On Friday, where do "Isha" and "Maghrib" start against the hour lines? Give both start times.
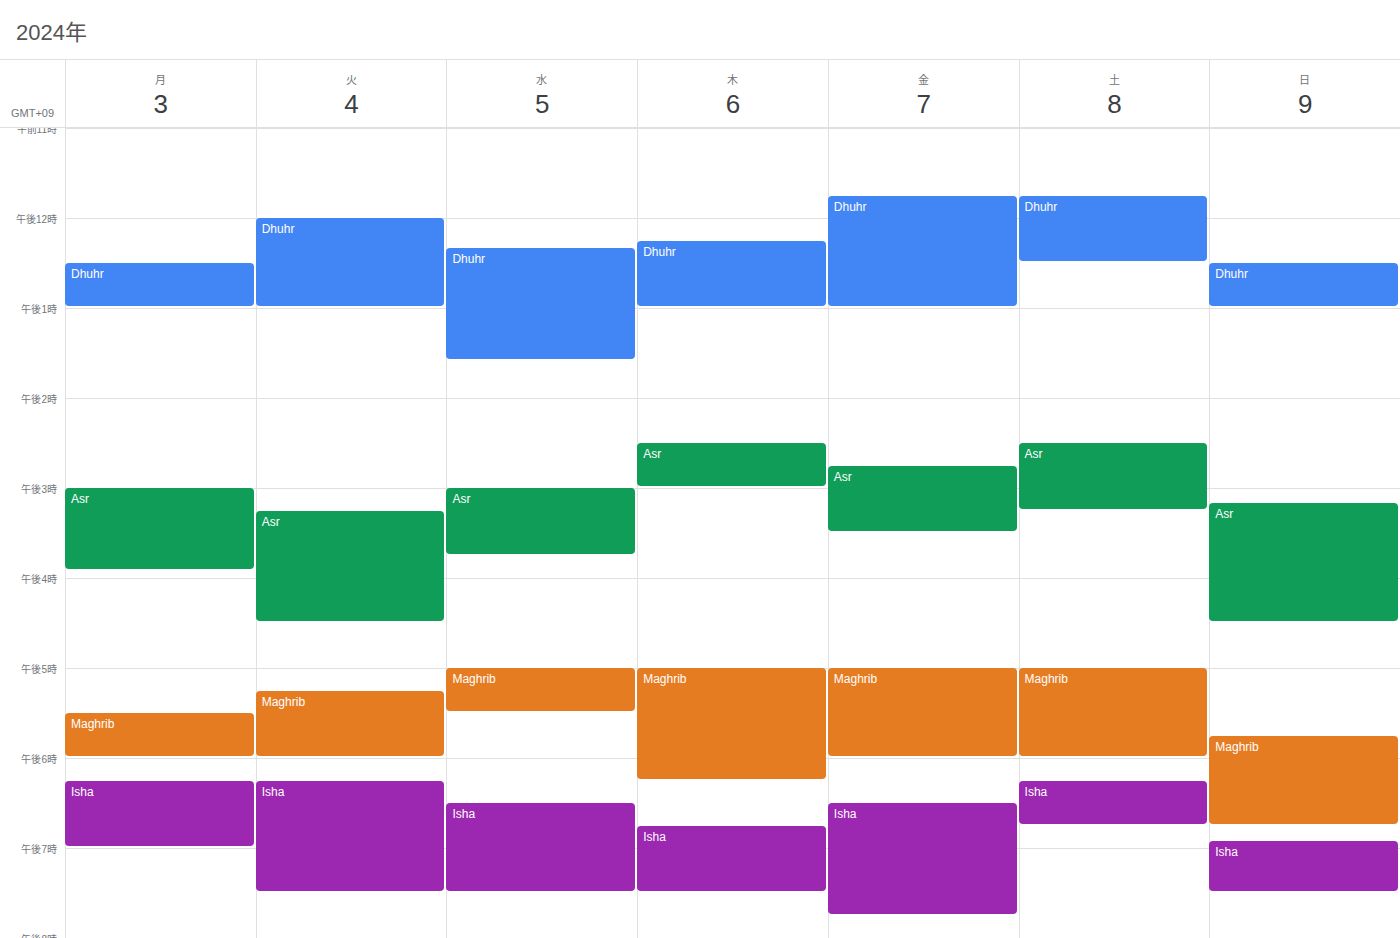
"Isha": 6:30 PM, halfway between the 6 PM and 7 PM lines. "Maghrib": 5:00 PM, exactly on the 5 PM line.